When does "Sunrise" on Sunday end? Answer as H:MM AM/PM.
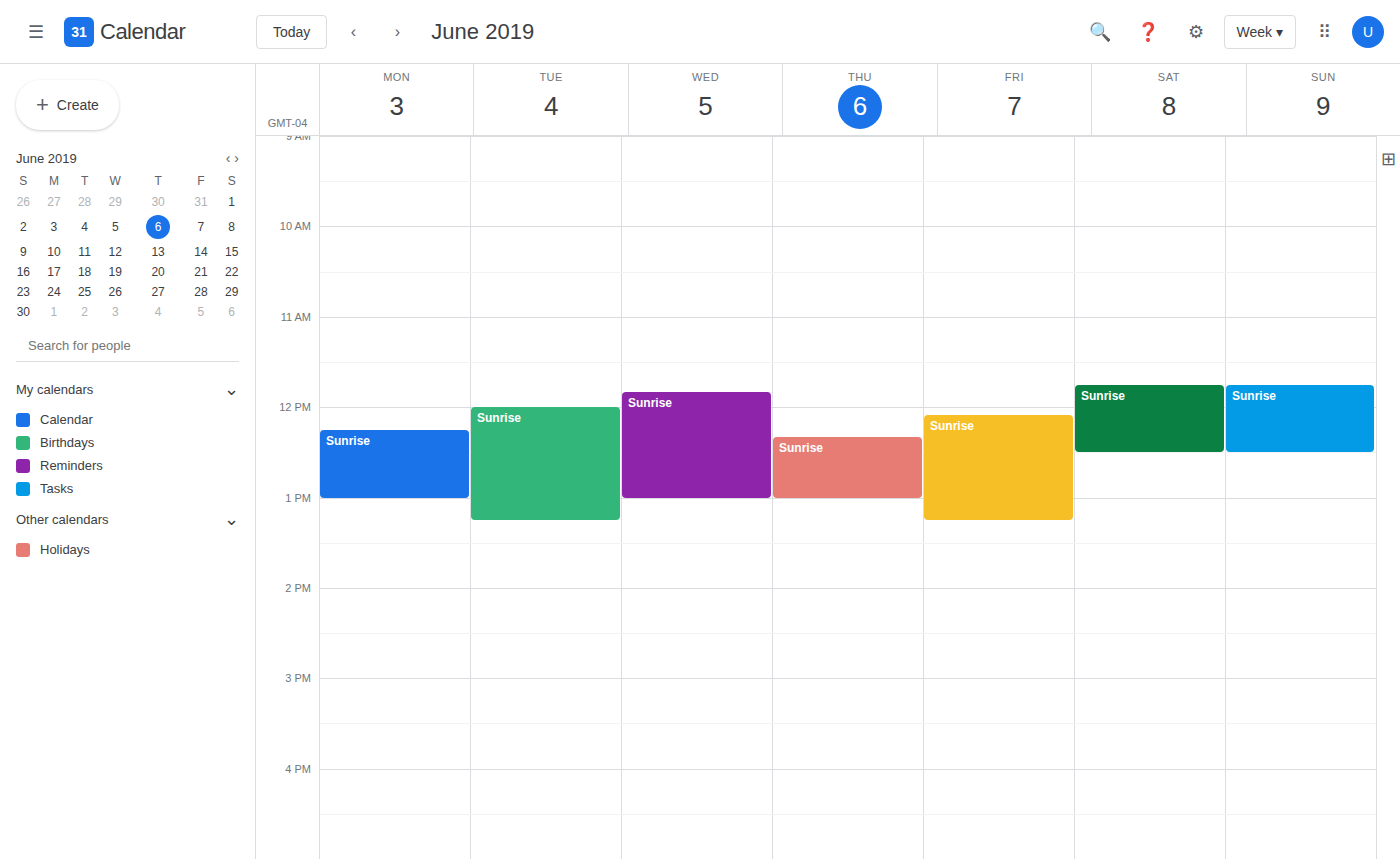
12:30 PM